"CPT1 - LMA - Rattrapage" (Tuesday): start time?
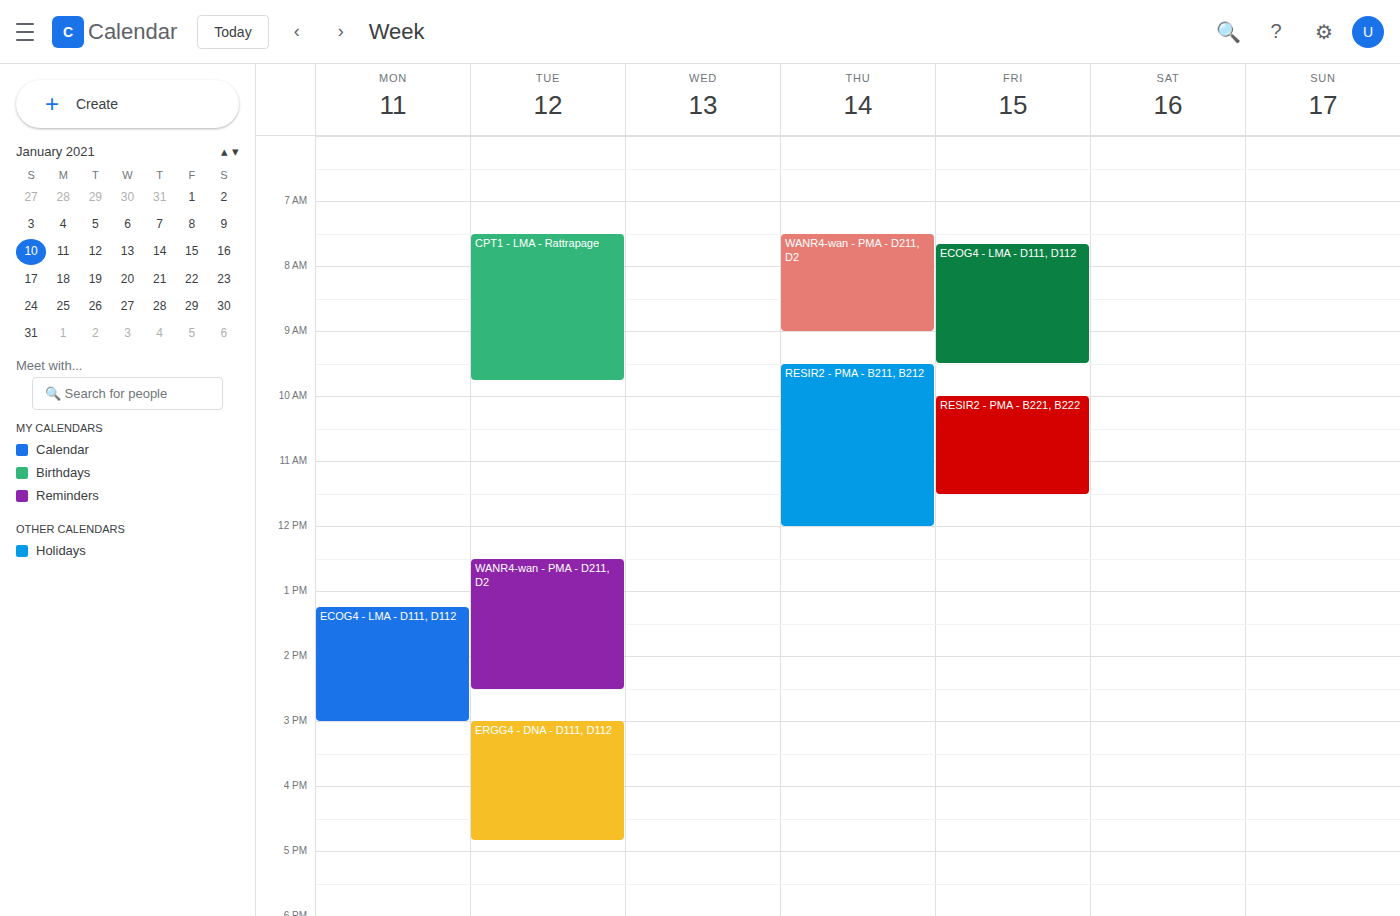
7:30 AM